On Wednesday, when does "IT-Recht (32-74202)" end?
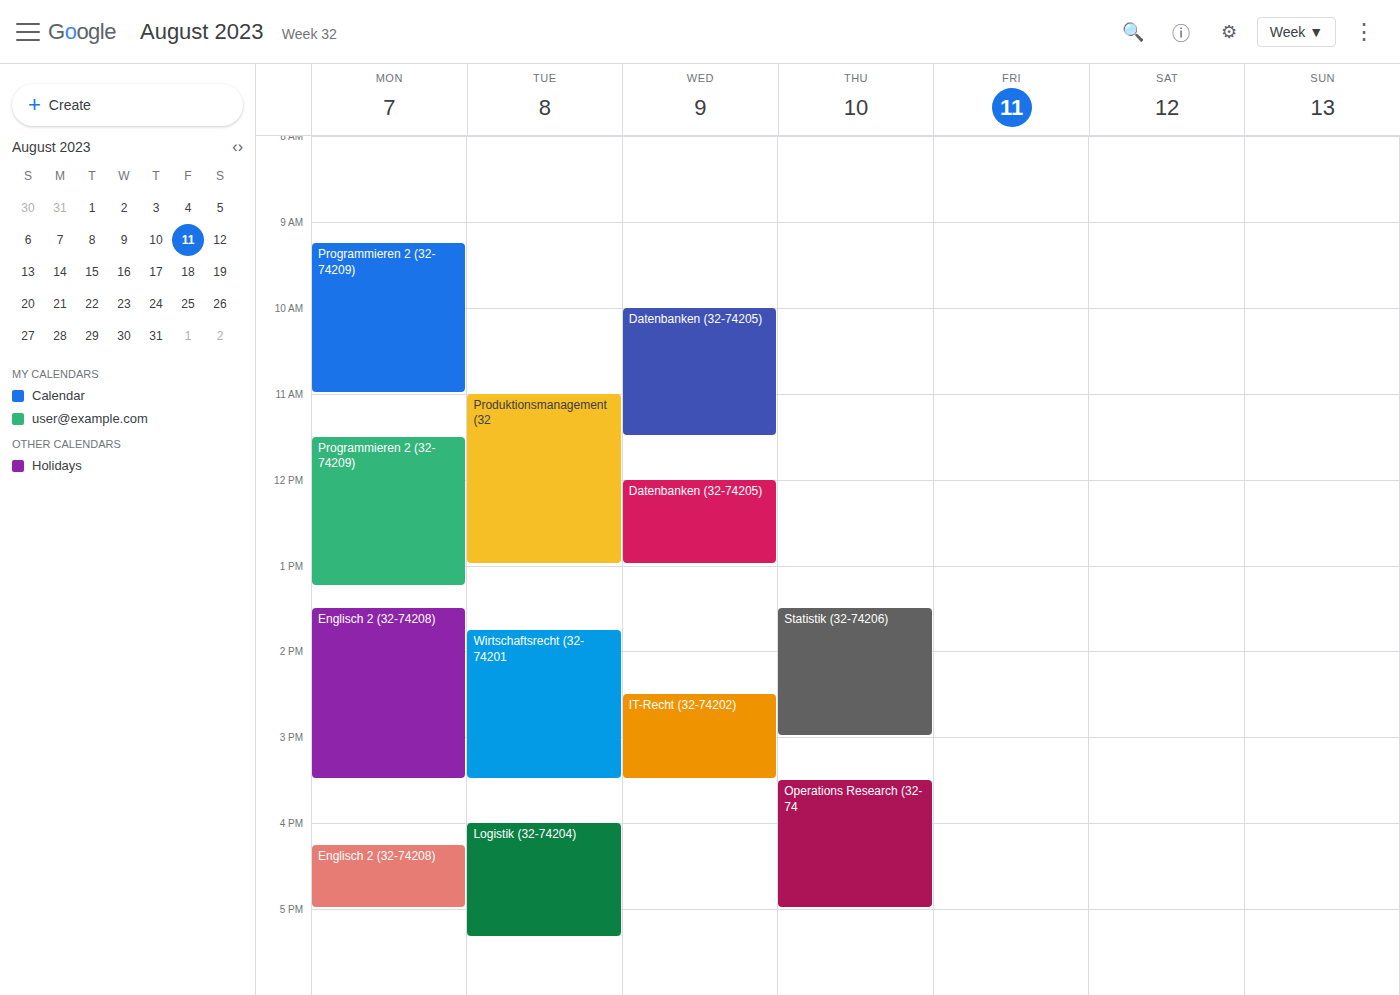
3:30 PM